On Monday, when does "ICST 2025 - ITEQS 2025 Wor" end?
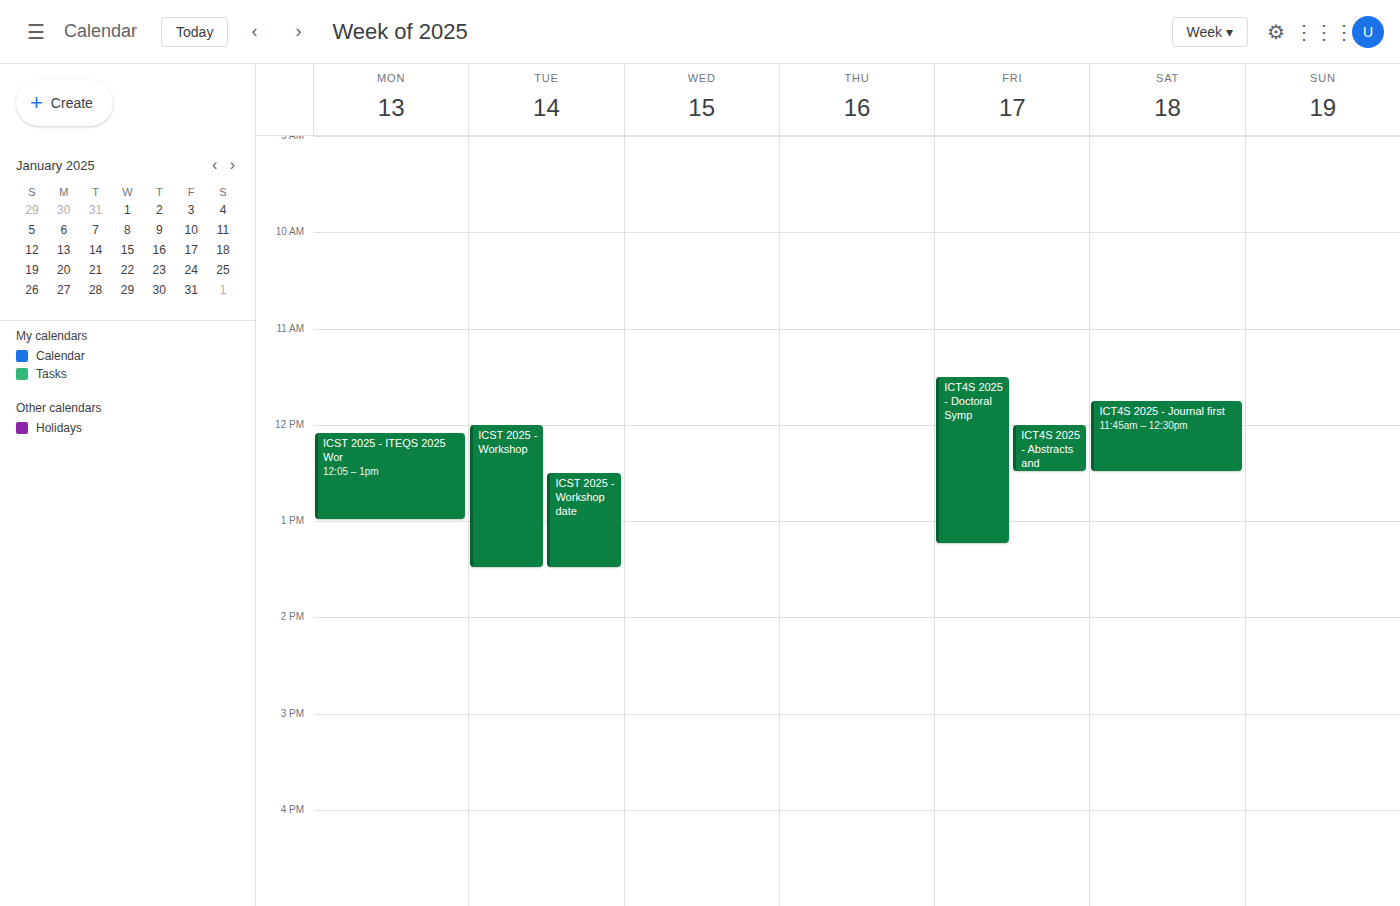
1:00 PM